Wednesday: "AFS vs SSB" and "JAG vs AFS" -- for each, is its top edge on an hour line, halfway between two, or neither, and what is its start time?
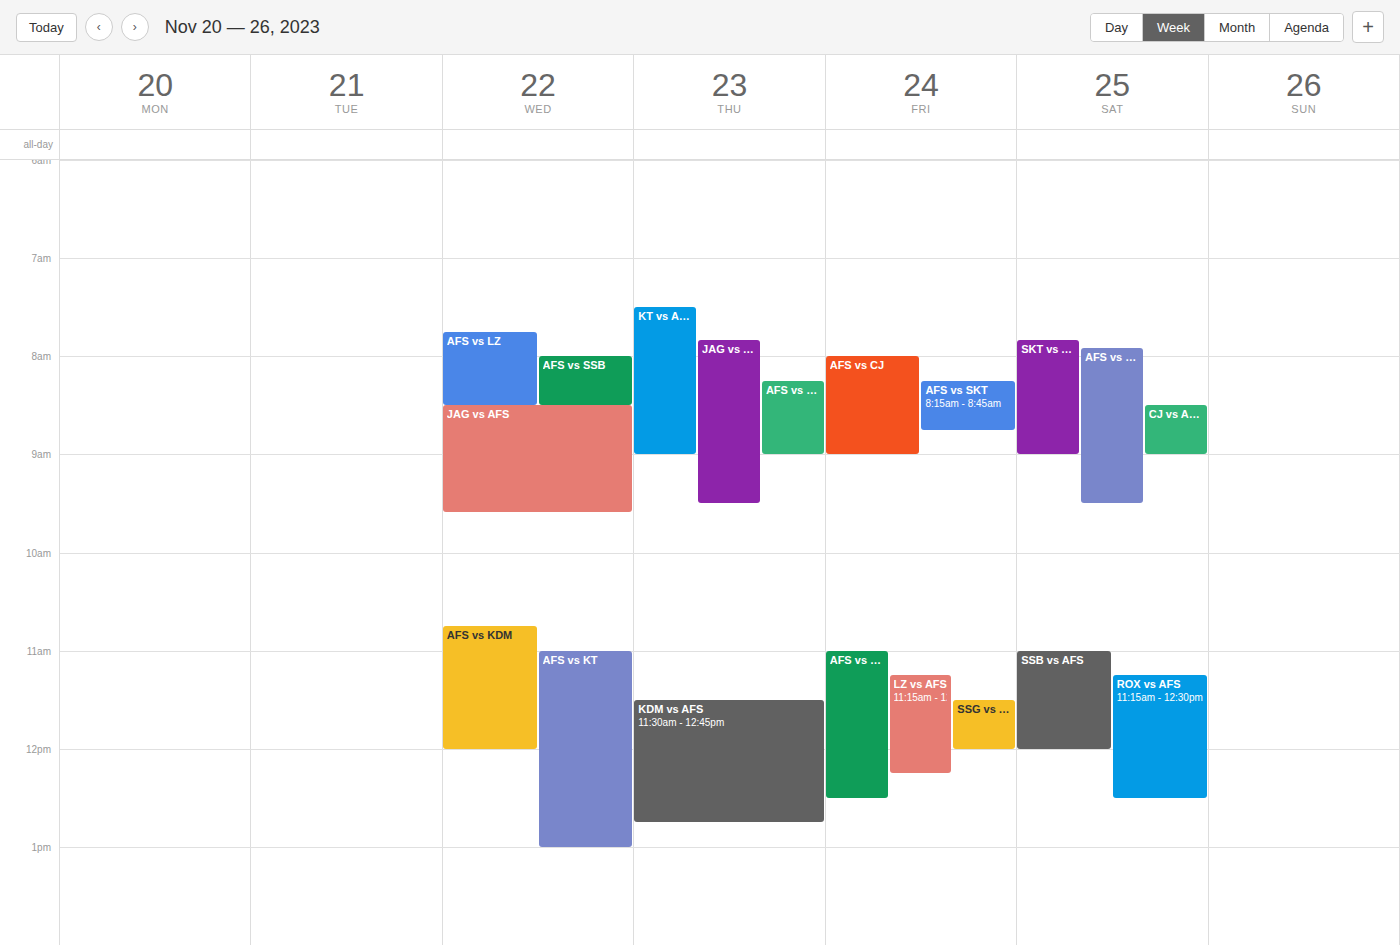
"AFS vs SSB": 8:00 AM, exactly on the 8 AM line. "JAG vs AFS": 8:30 AM, halfway between the 8 AM and 9 AM lines.